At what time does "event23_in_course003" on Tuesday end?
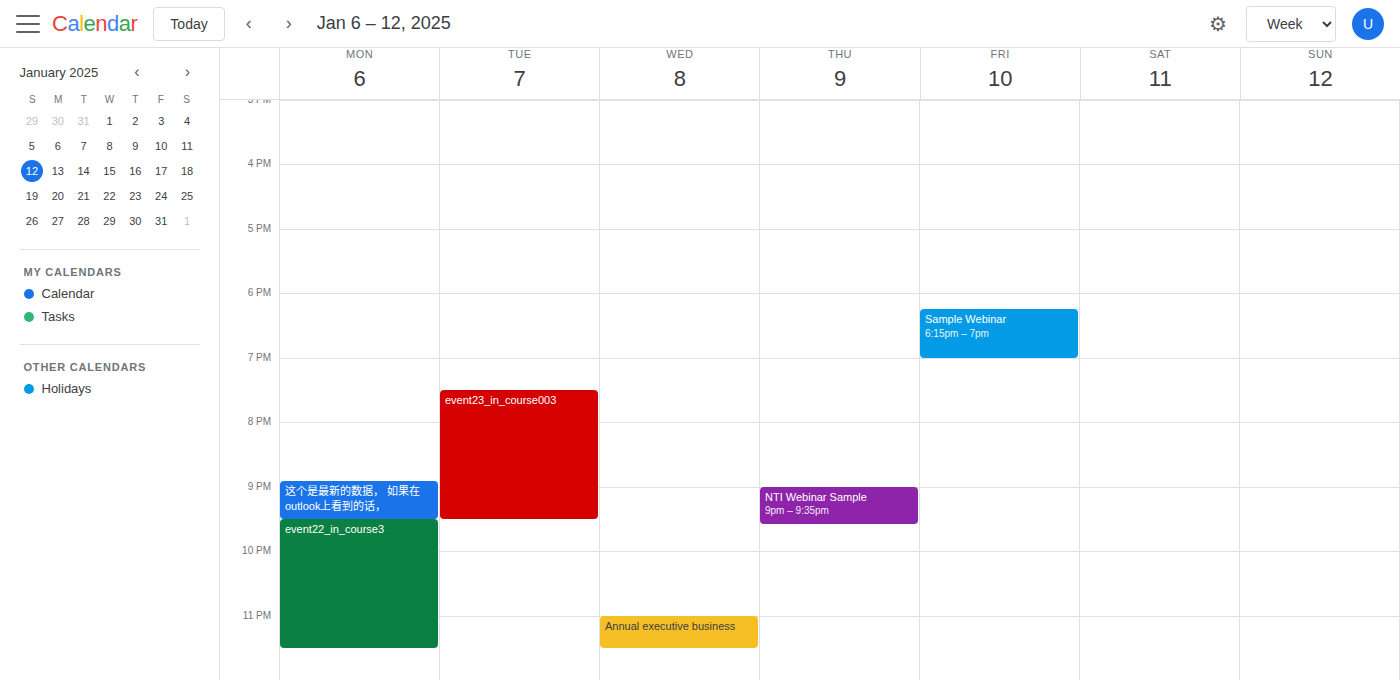
9:30 PM